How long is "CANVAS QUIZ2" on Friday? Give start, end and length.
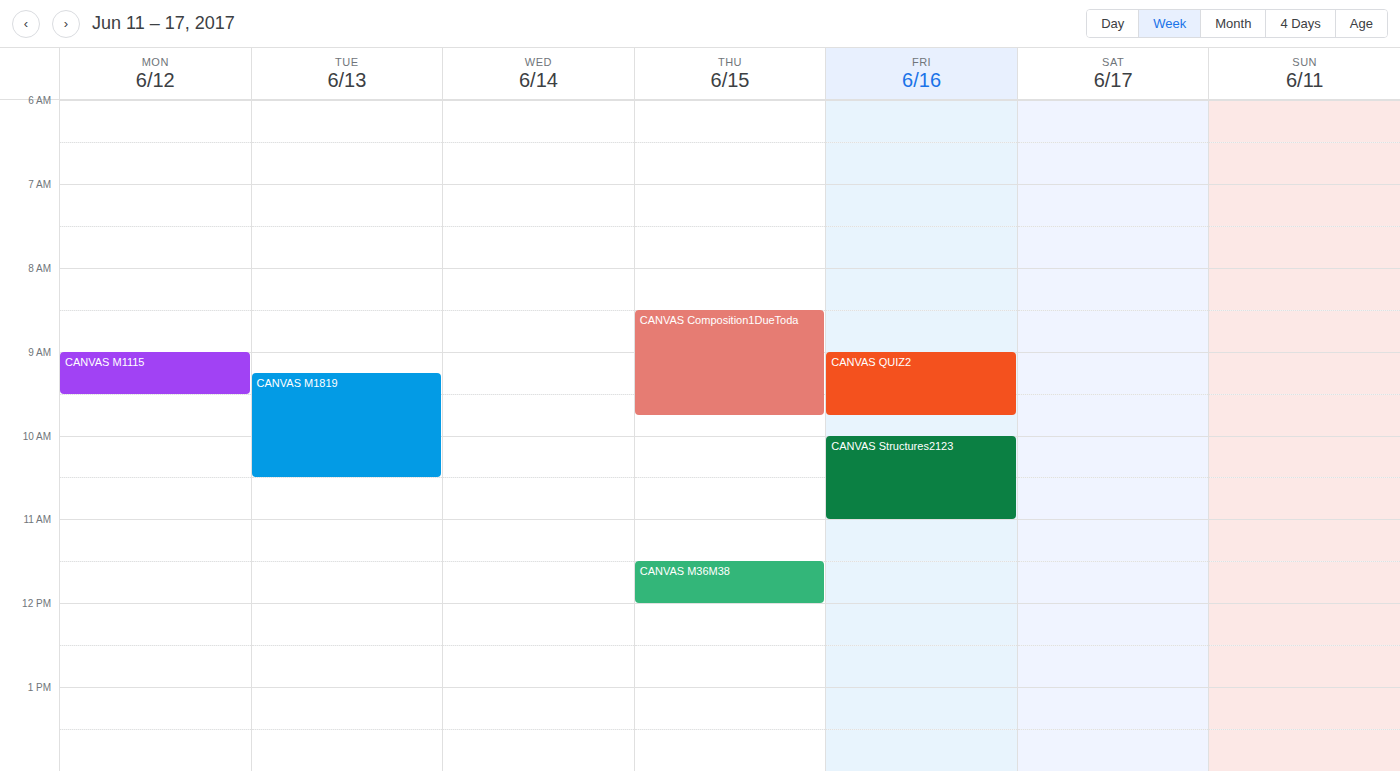
09:00 to 09:45, 45 minutes